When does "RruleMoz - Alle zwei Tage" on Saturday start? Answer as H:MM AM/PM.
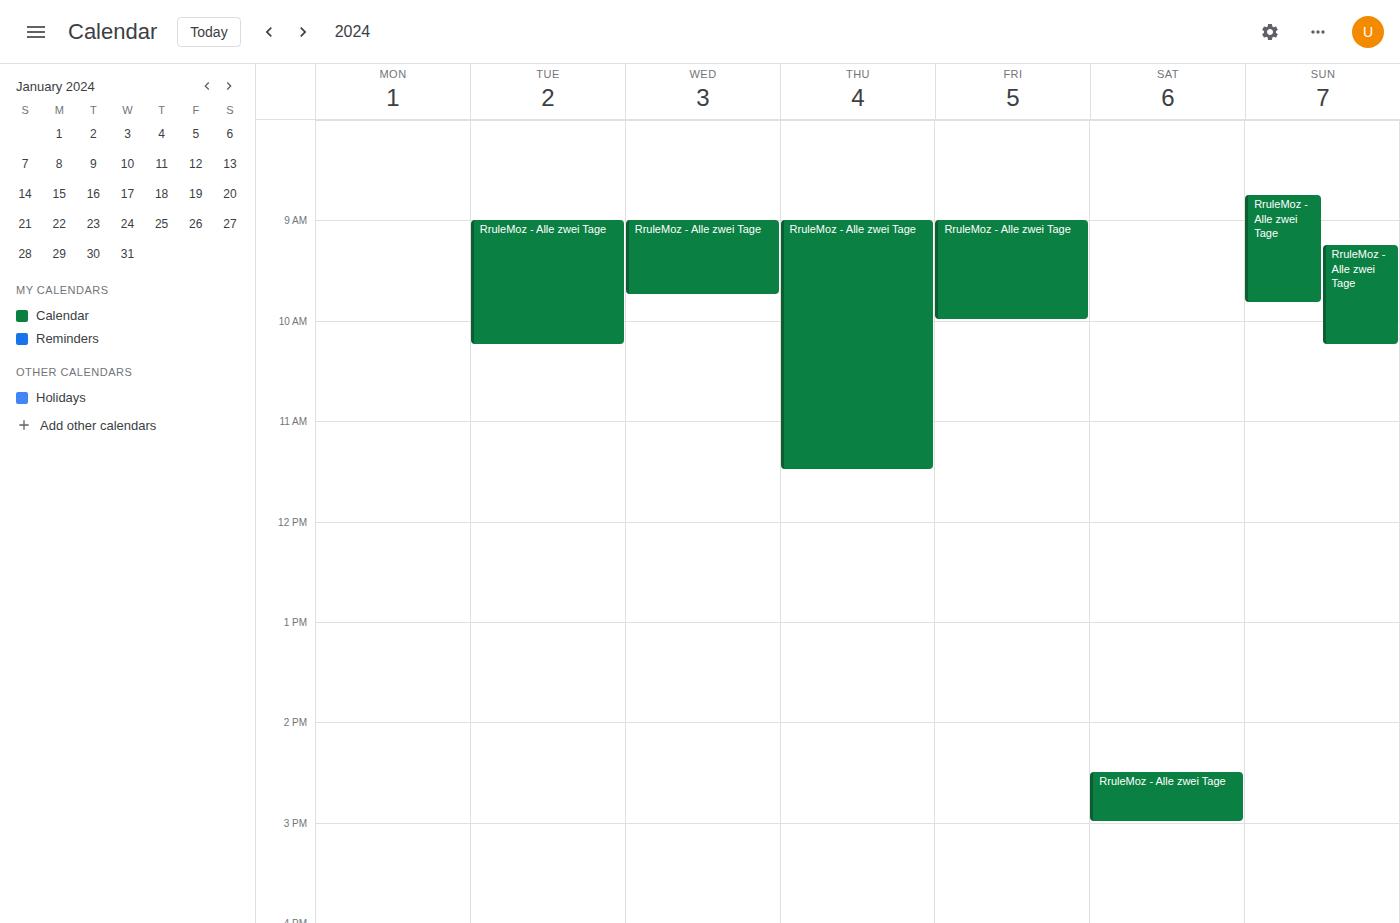
2:30 PM